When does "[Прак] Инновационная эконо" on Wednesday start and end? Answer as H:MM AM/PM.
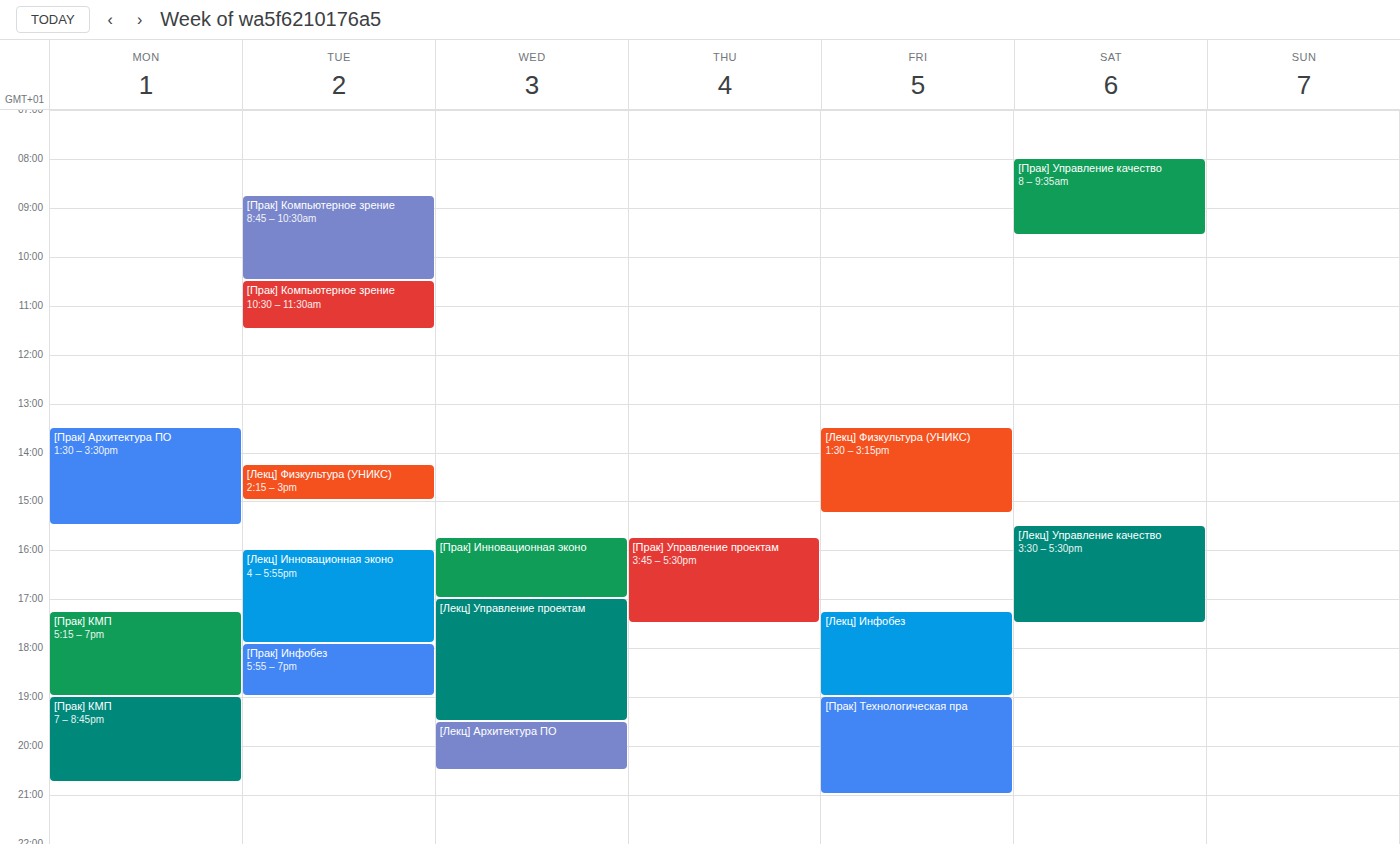
3:45 PM to 5:00 PM